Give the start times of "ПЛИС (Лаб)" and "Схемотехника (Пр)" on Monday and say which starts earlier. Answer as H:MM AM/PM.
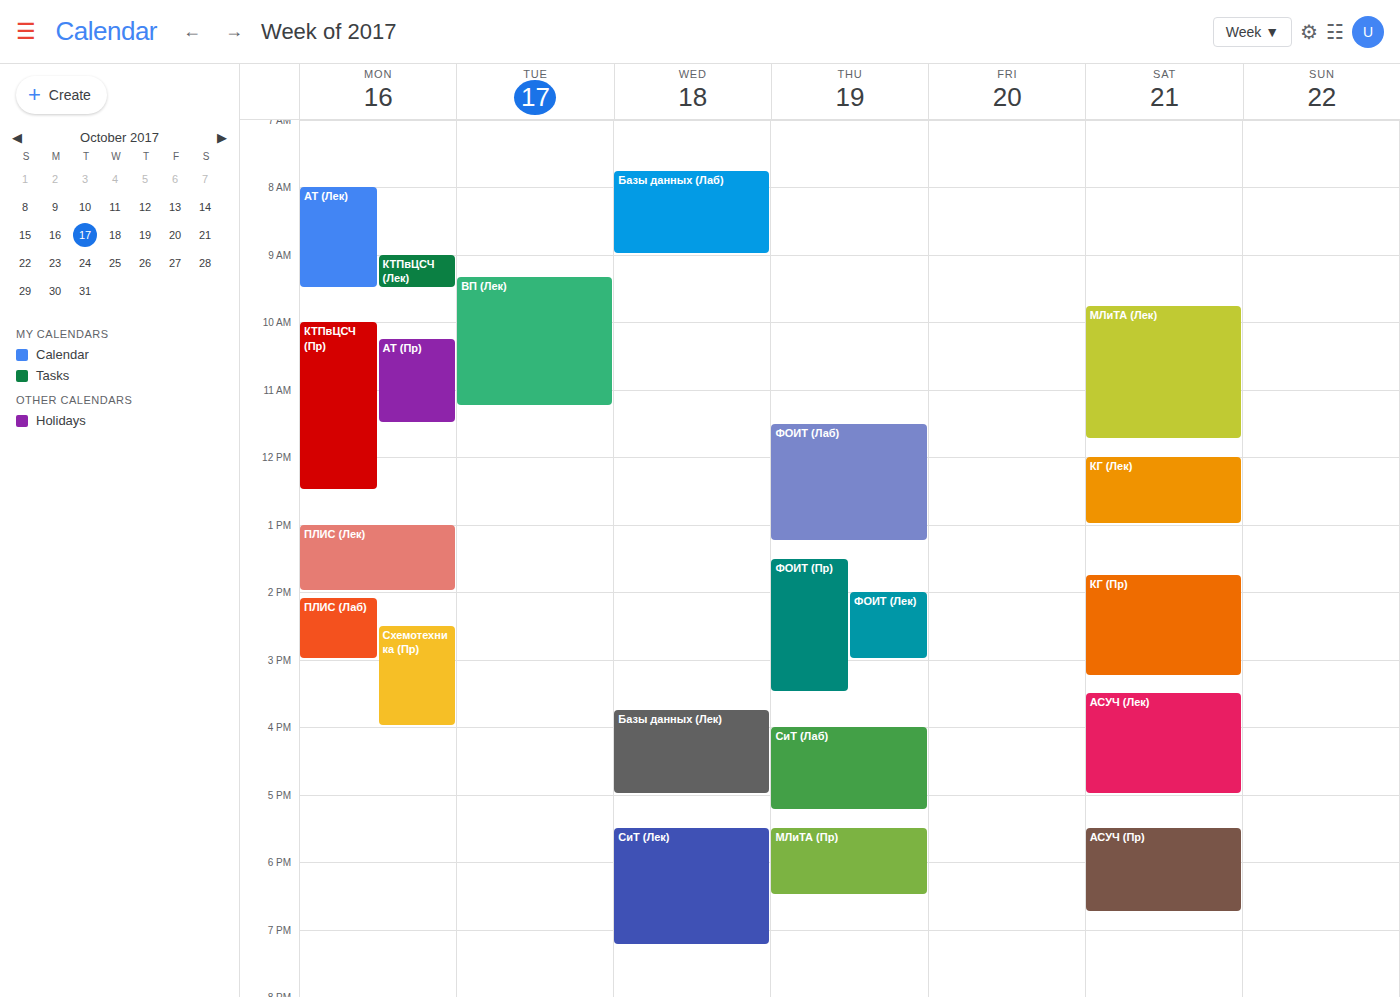
"ПЛИС (Лаб)" 2:05 PM; "Схемотехника (Пр)" 2:30 PM.